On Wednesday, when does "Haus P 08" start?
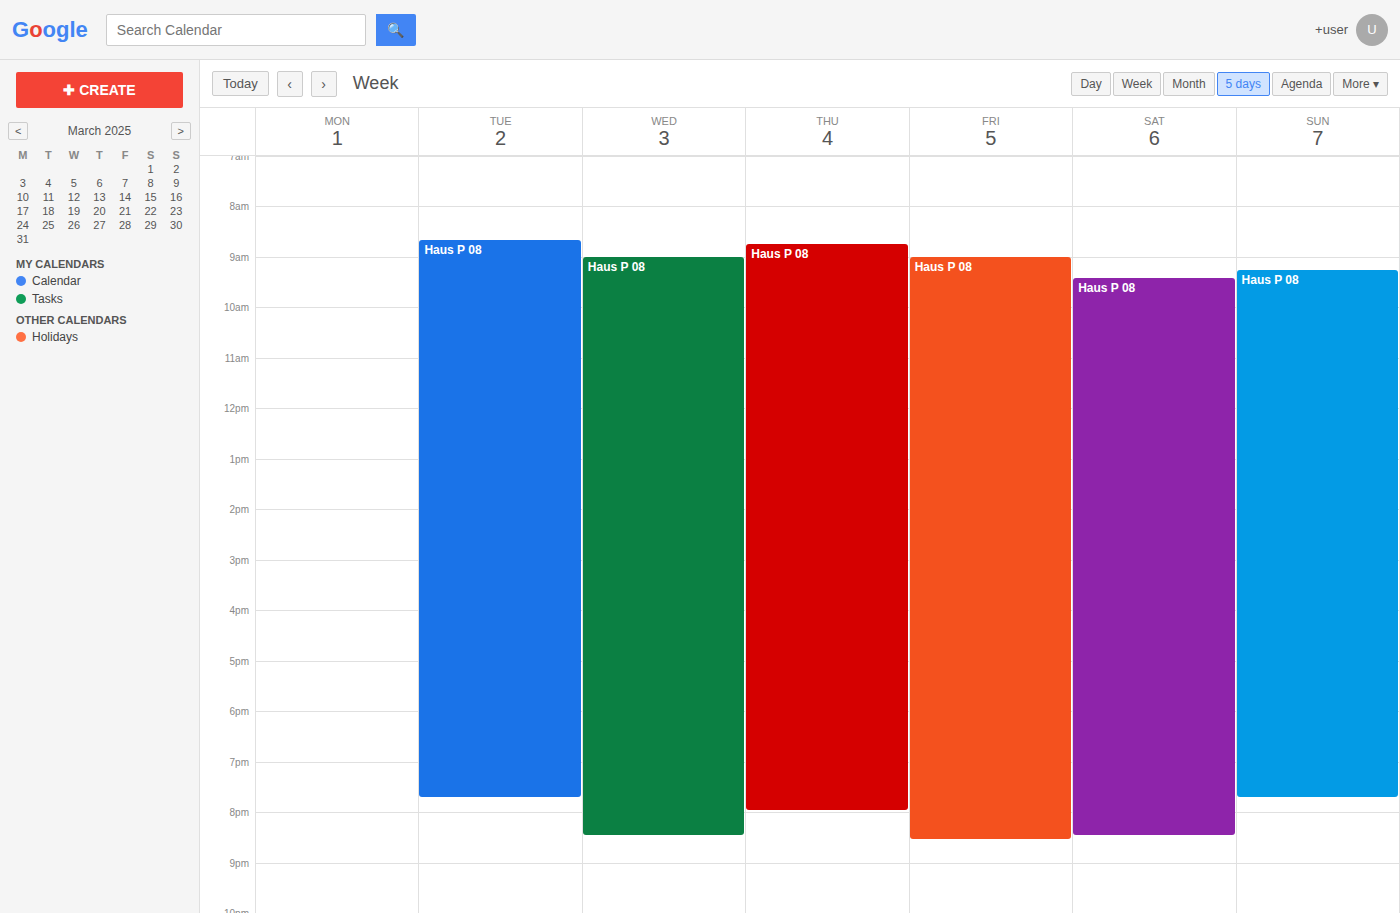
9:00 AM